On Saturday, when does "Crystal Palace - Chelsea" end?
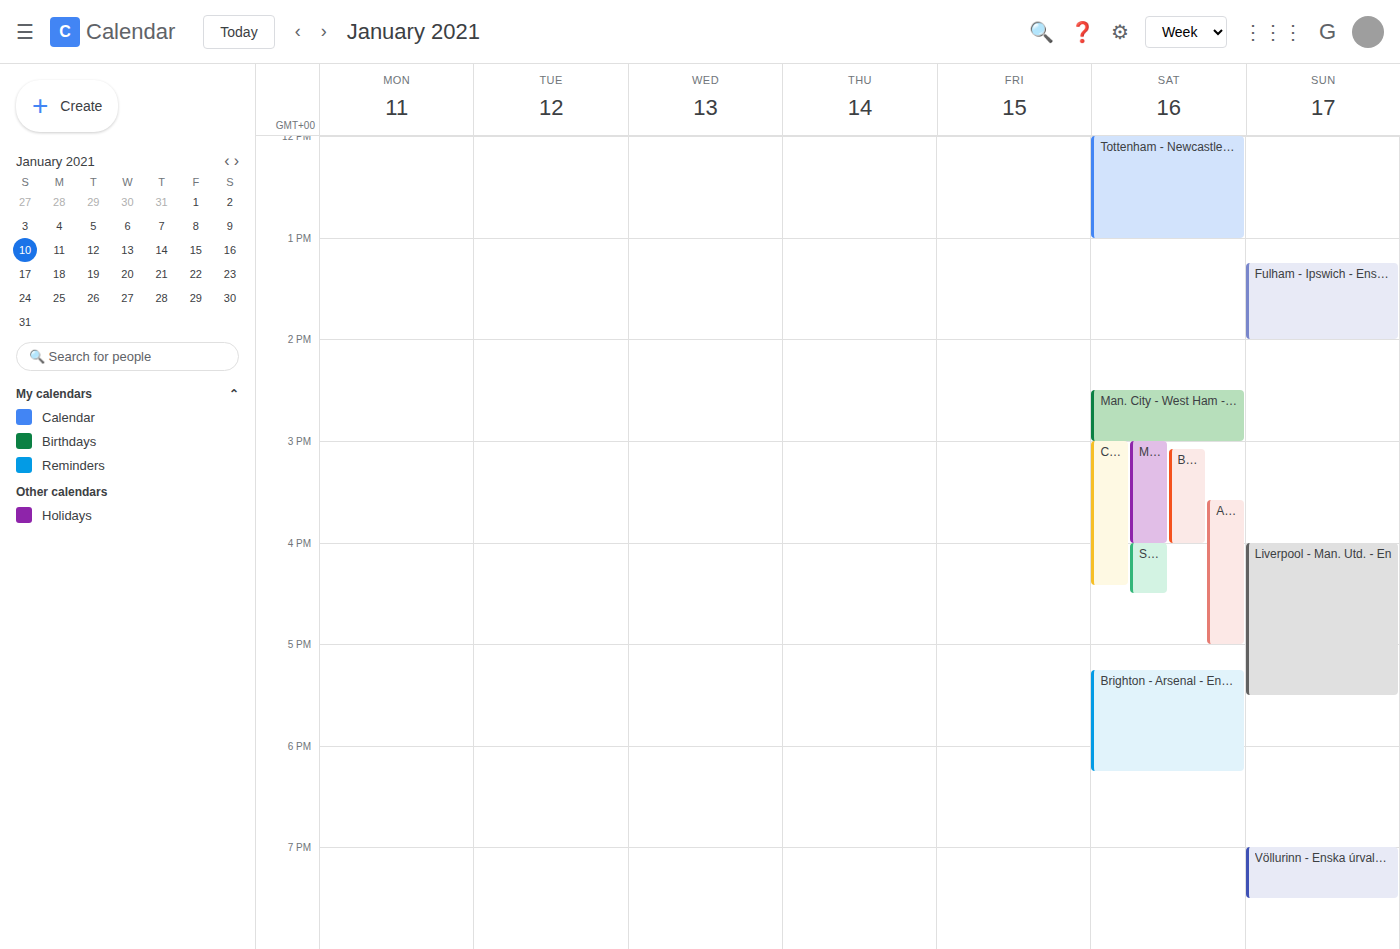
4:25 PM